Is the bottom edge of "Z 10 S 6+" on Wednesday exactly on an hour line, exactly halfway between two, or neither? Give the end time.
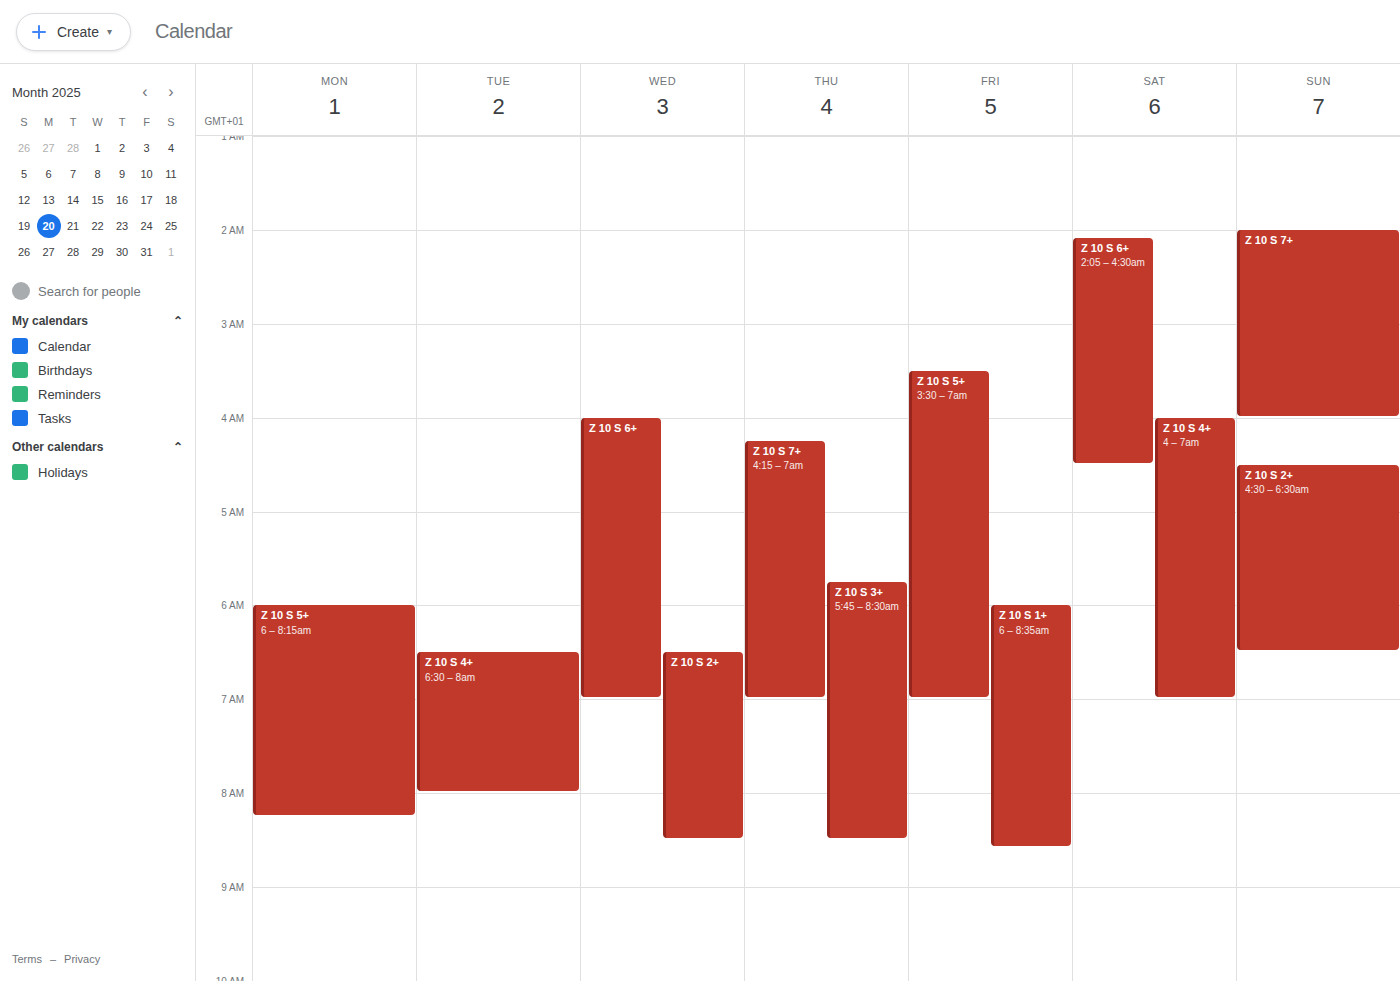
07:00 -- exactly on the 07:00 line.